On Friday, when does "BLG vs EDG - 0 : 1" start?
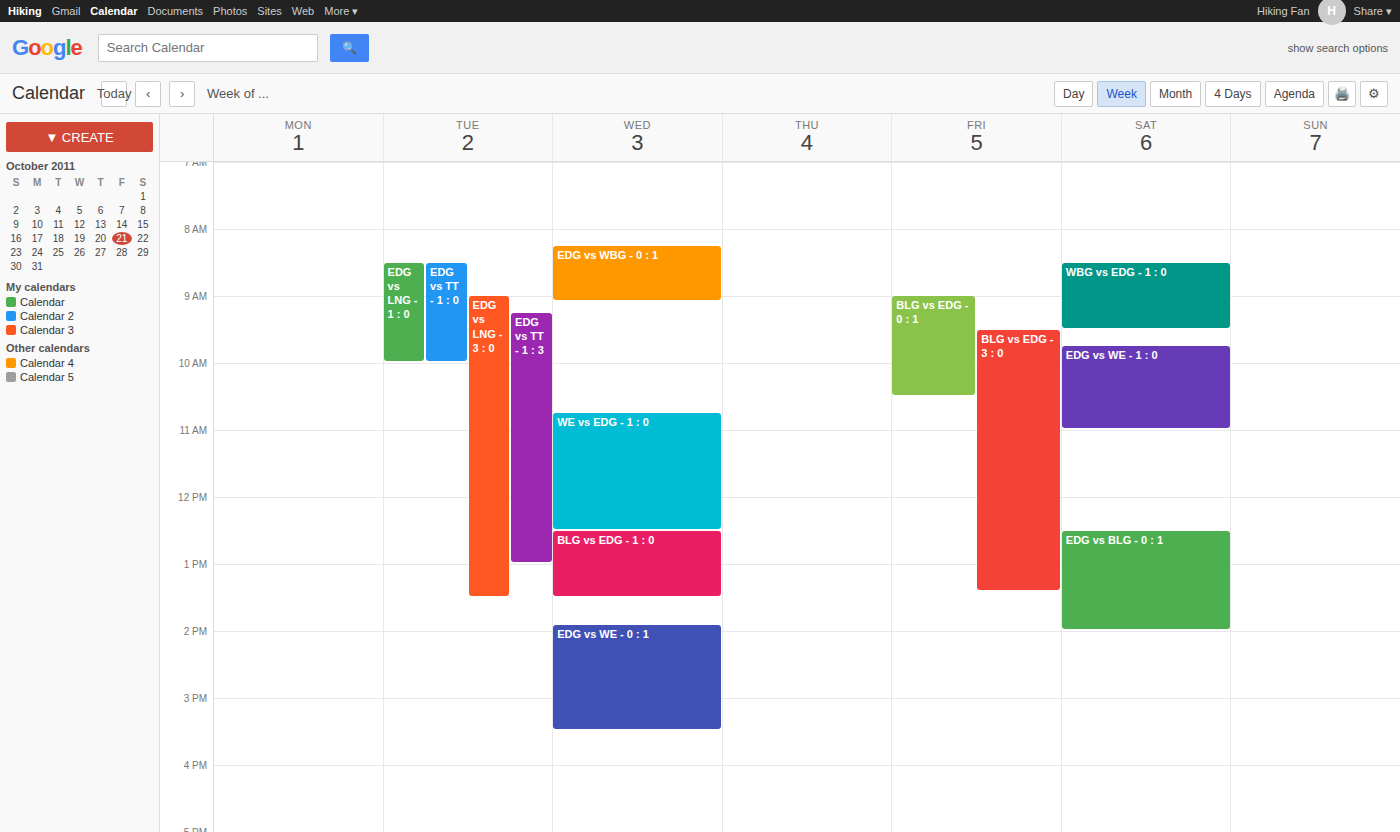
09:00